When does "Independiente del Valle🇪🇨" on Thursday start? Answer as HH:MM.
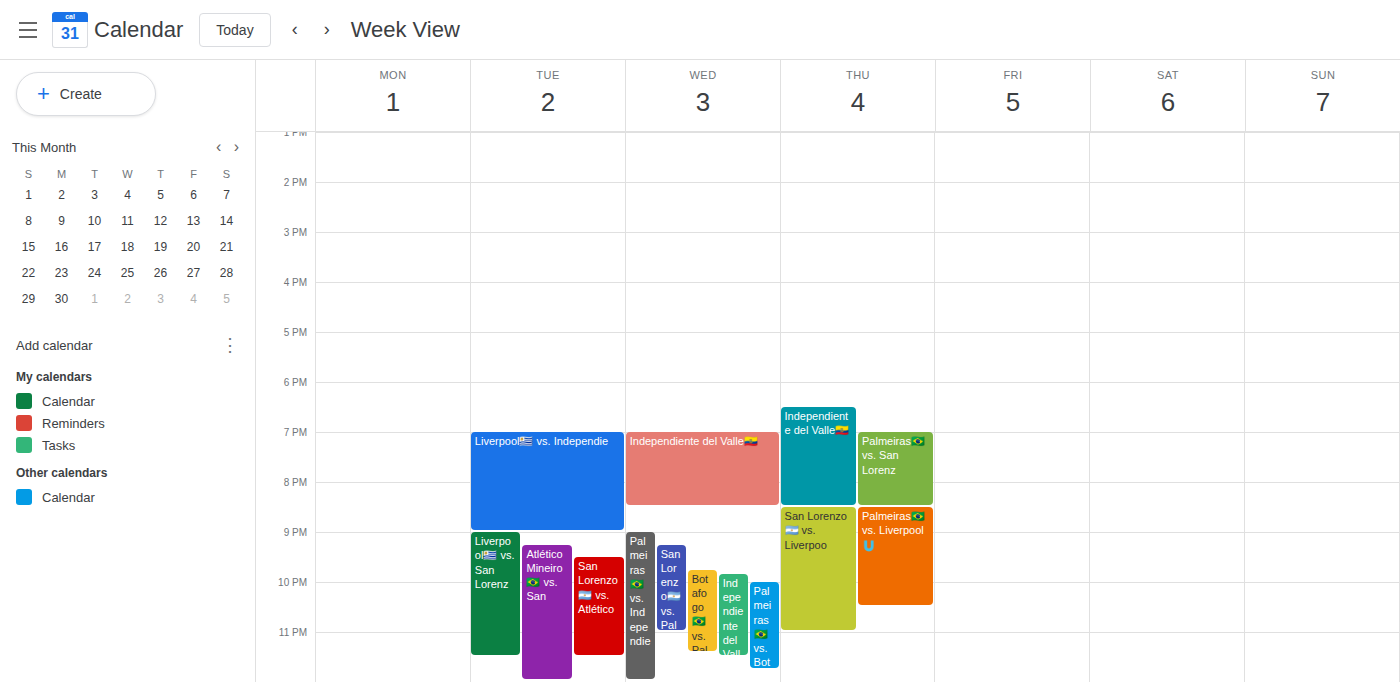
18:30